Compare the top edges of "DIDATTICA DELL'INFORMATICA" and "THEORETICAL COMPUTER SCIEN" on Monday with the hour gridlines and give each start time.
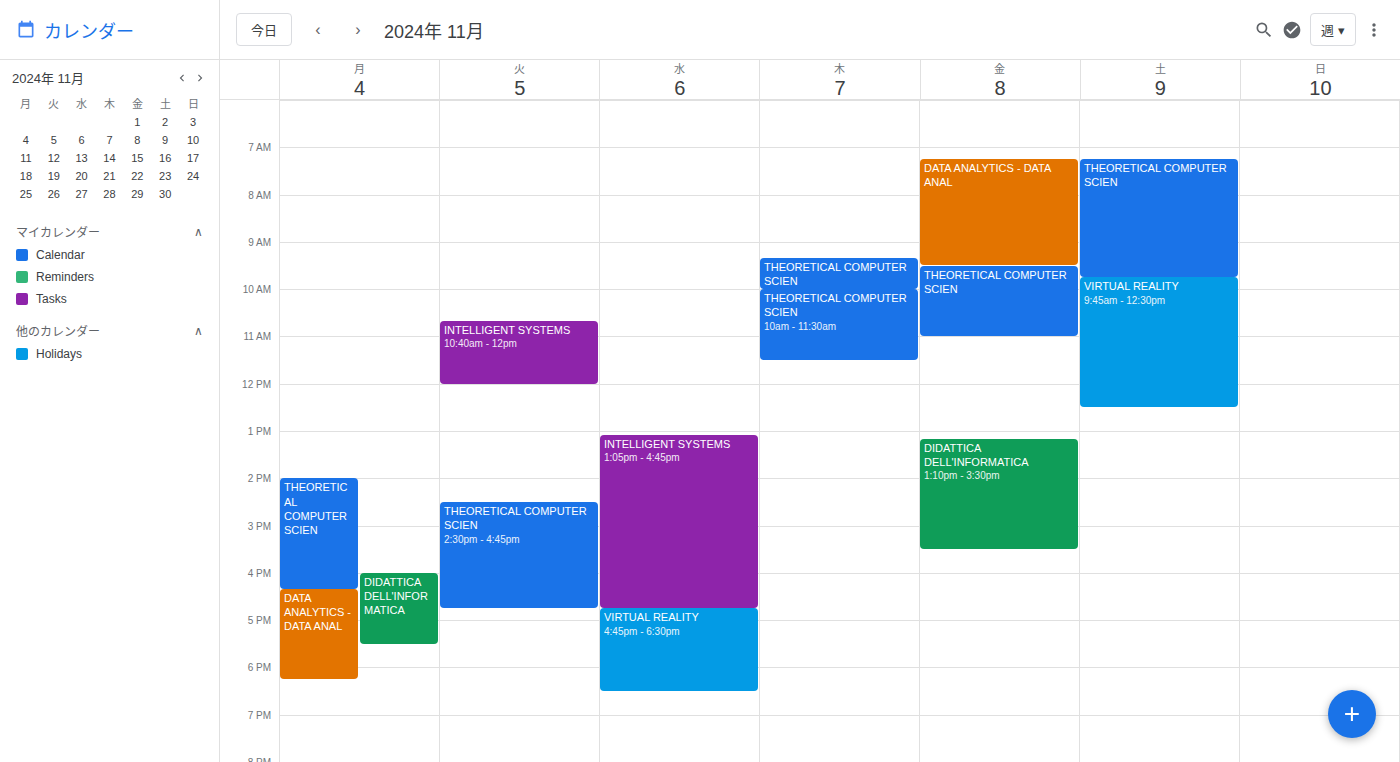
"DIDATTICA DELL'INFORMATICA": 4:00 PM, exactly on the 4 PM line. "THEORETICAL COMPUTER SCIEN": 2:00 PM, exactly on the 2 PM line.